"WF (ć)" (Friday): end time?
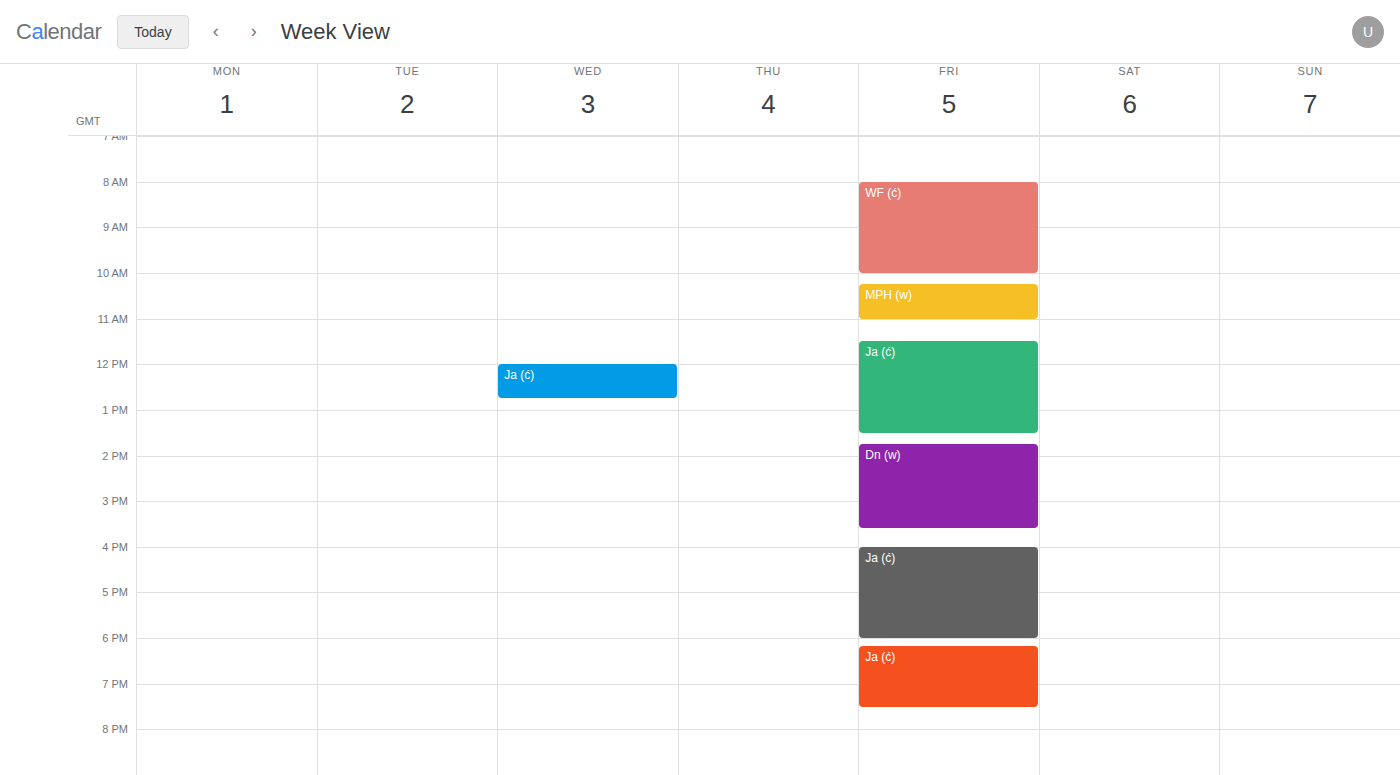
10:00